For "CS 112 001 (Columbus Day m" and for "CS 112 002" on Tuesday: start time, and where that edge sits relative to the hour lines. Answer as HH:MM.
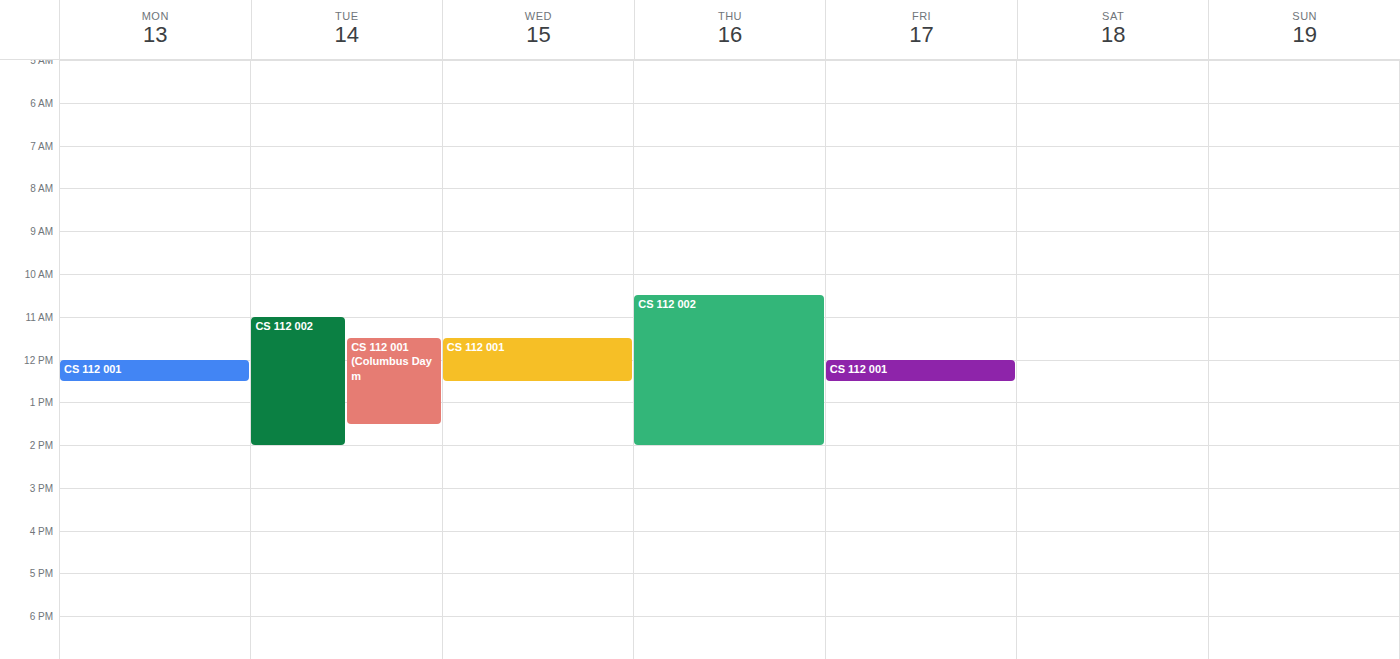
"CS 112 001 (Columbus Day m": 11:30, halfway between the 11:00 and 12:00 lines. "CS 112 002": 11:00, exactly on the 11:00 line.